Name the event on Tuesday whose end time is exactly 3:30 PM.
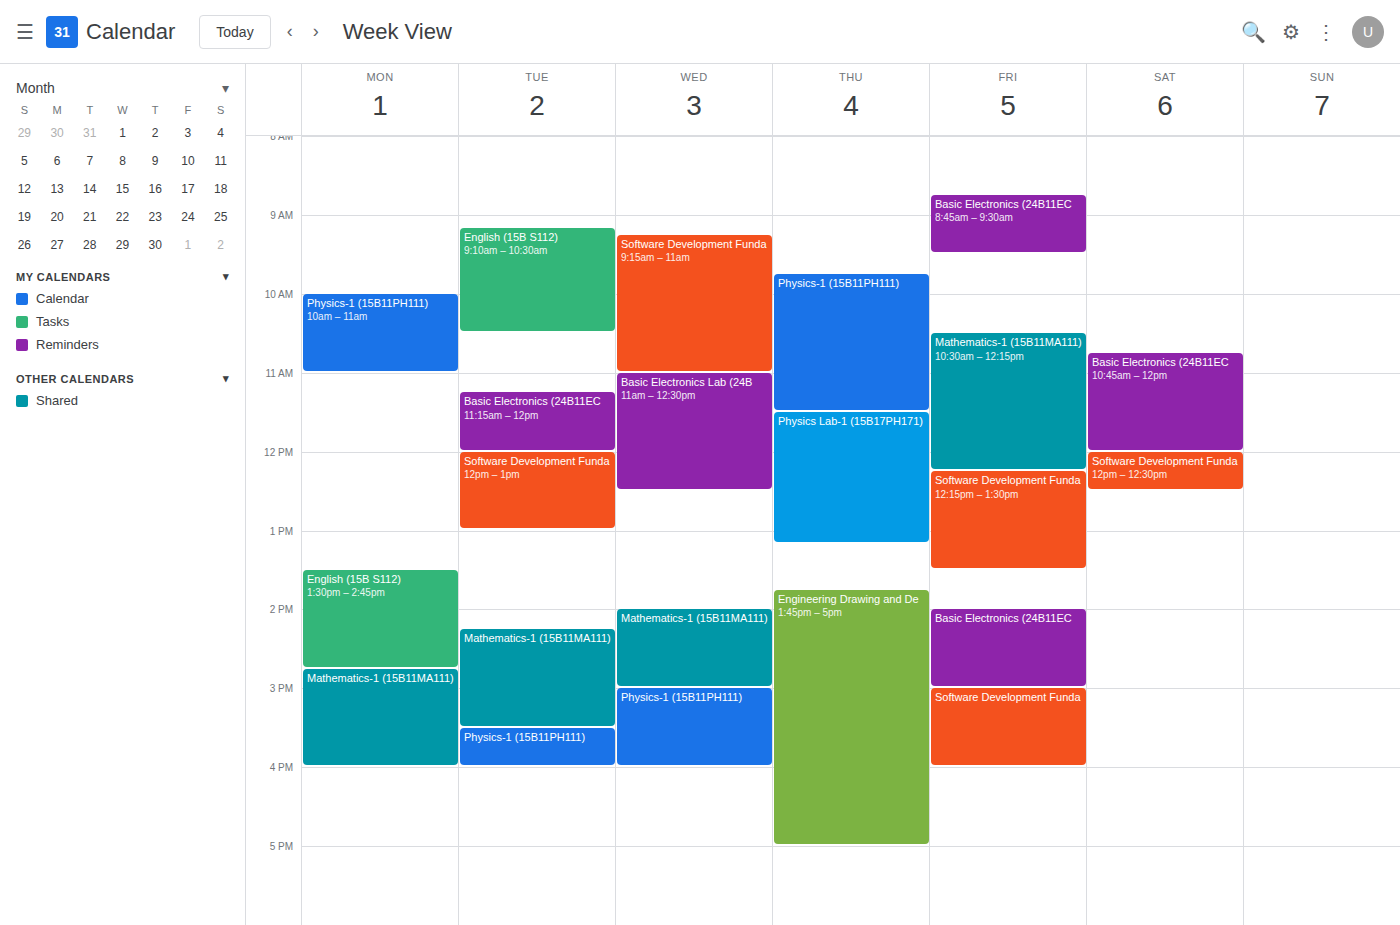
"Mathematics-1 (15B11MA111)"